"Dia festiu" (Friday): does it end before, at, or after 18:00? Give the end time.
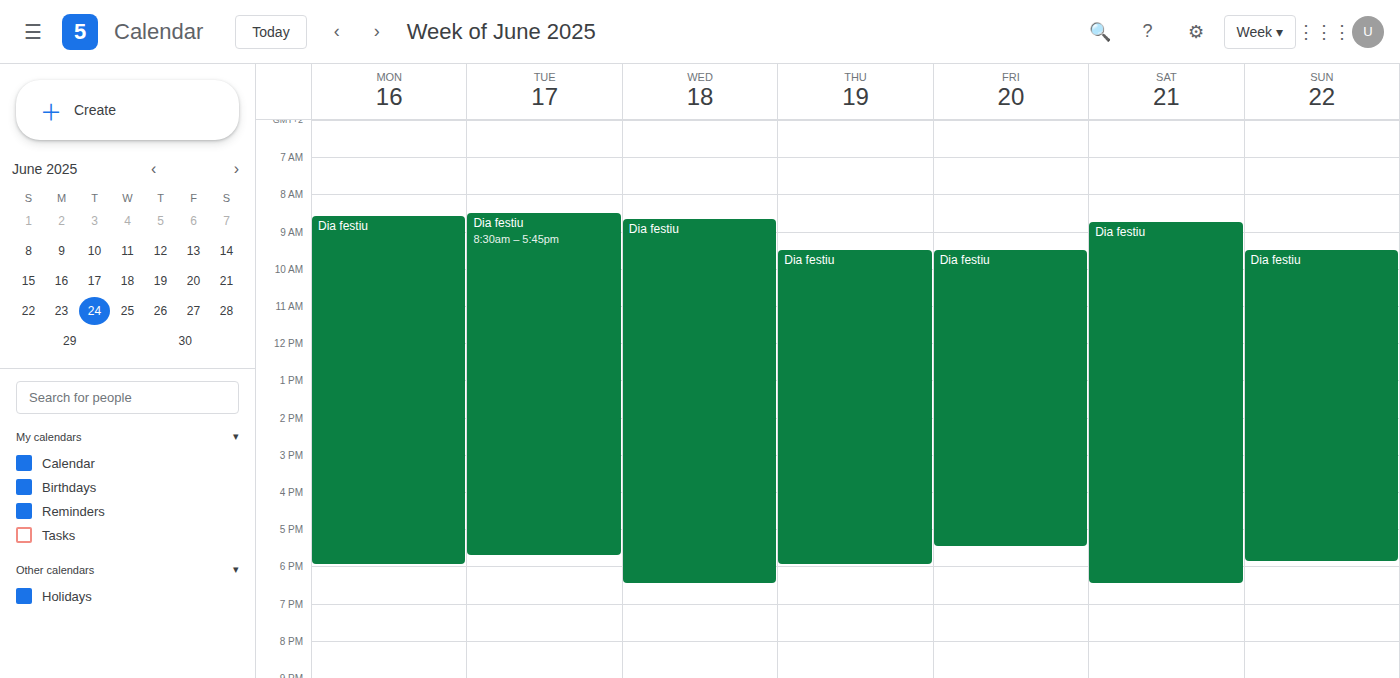
17:30 -- before 18:00, 30 minutes above the 18:00 line.